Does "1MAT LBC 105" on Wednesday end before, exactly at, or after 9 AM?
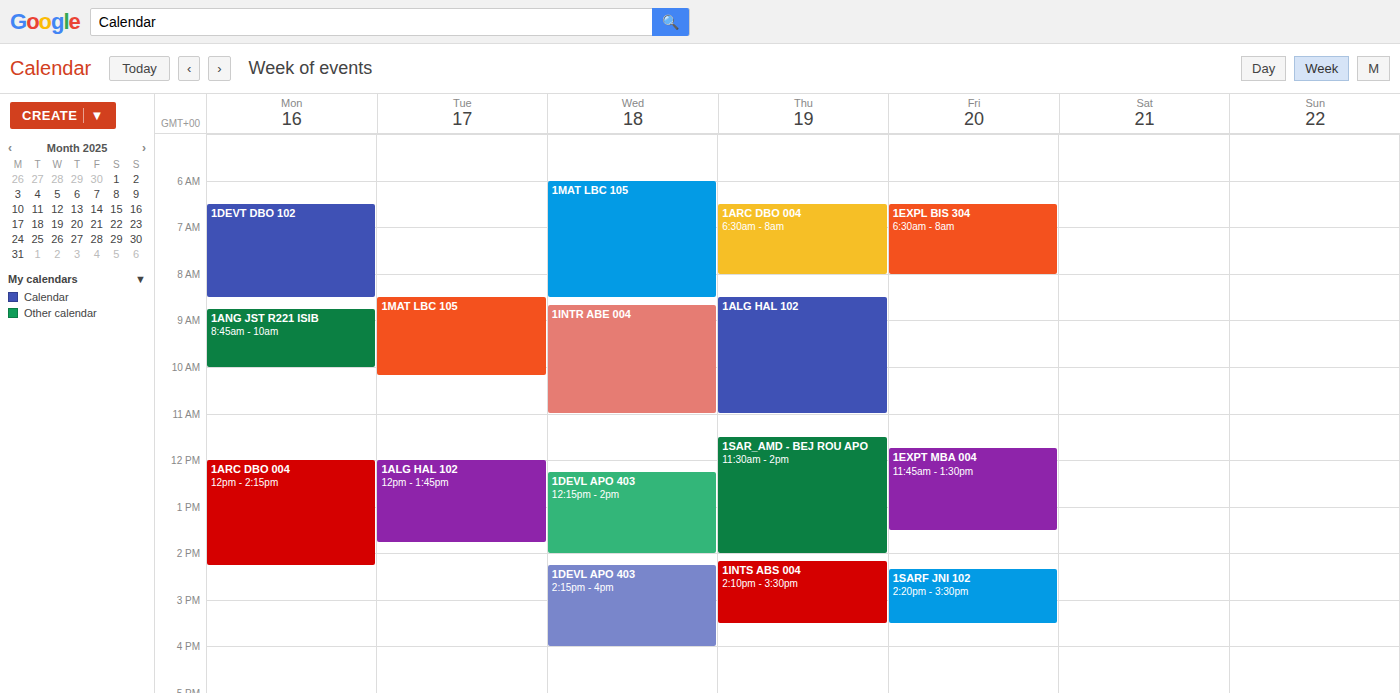
8:30 AM -- before 9 AM, 30 minutes above the 9 AM line.